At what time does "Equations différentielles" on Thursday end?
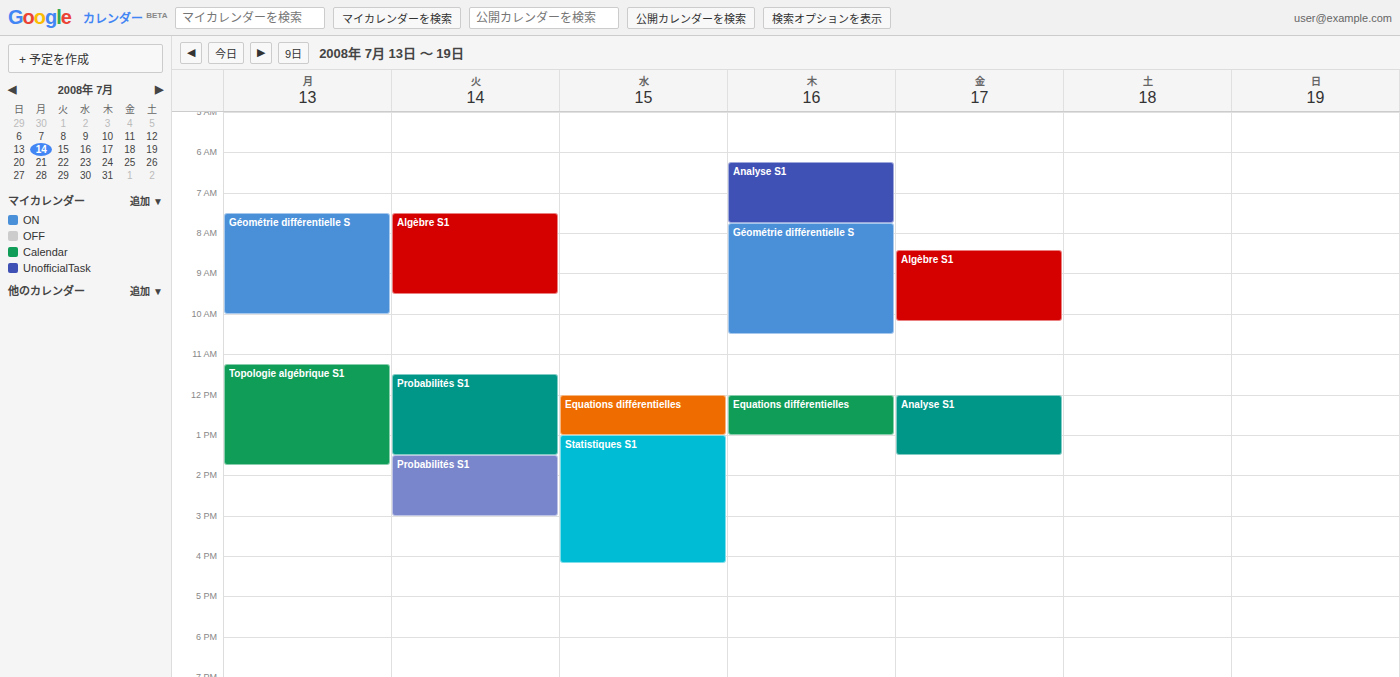
13:00